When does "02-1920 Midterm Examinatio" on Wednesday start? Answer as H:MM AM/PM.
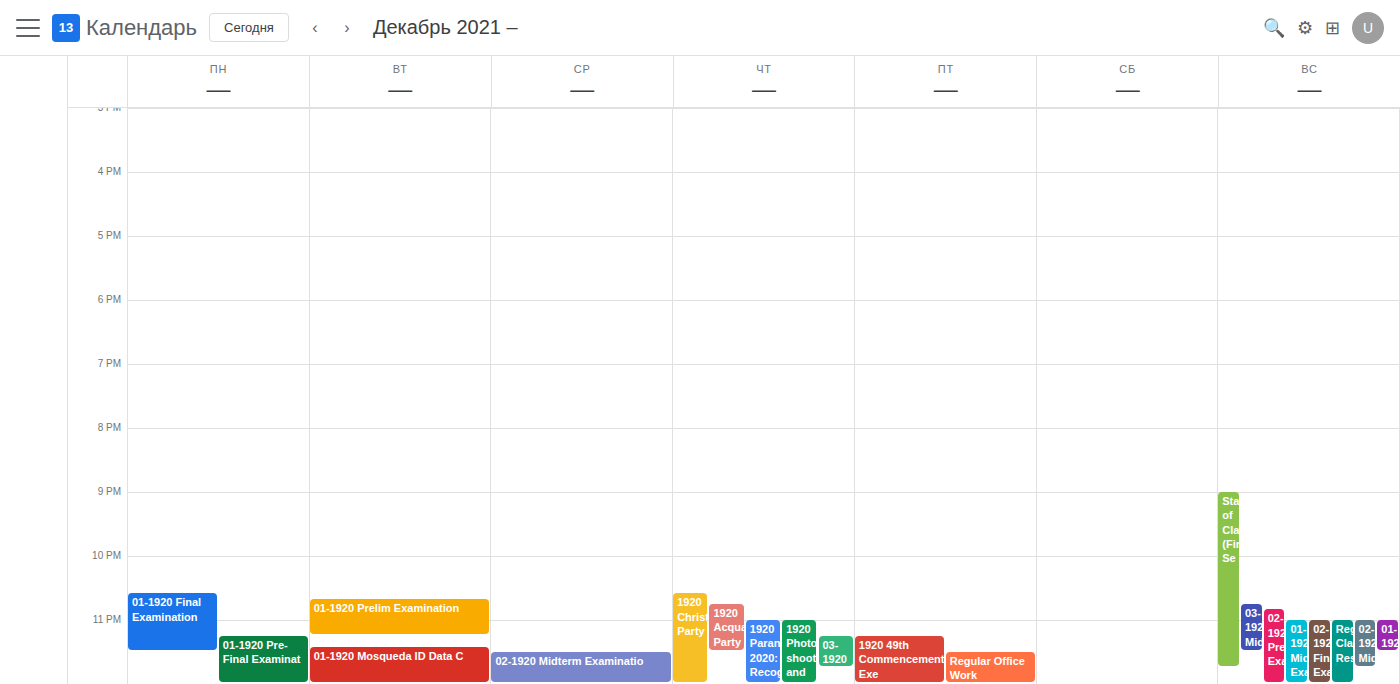
11:30 PM